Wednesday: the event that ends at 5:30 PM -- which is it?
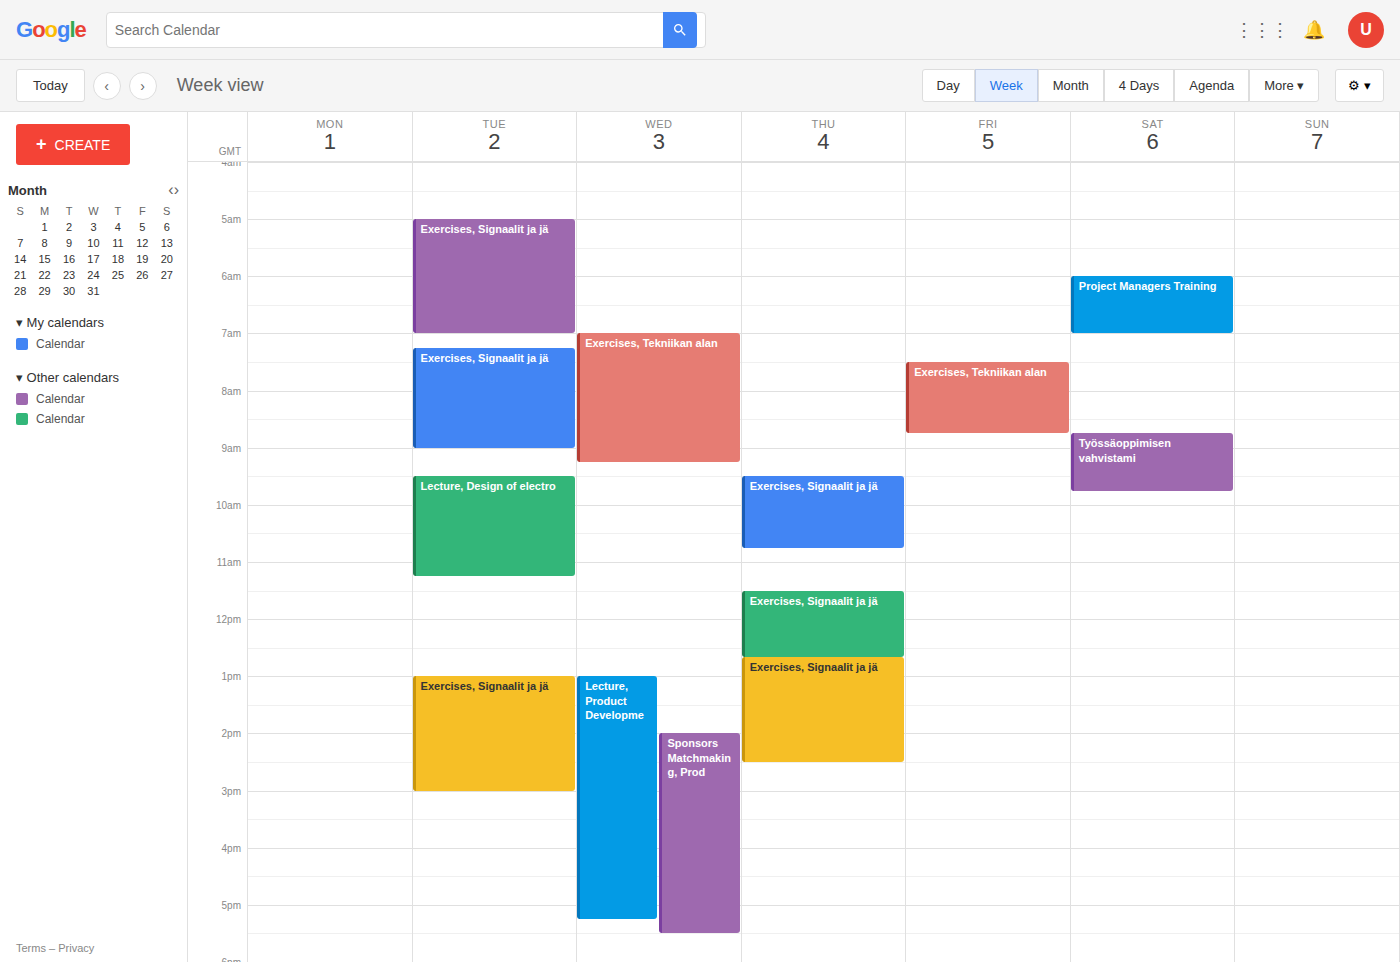
"Sponsors Matchmaking, Prod"